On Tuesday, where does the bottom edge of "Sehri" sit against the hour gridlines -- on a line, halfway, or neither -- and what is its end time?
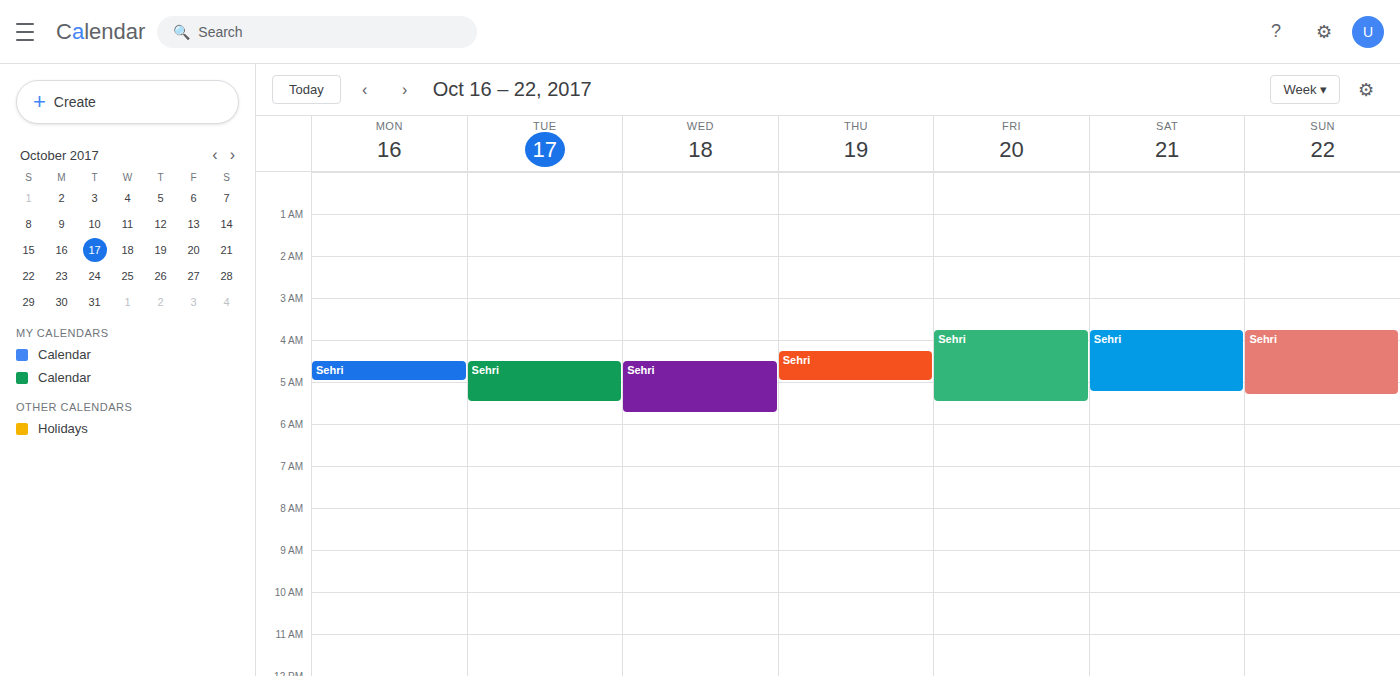
5:30 AM -- halfway between the 5 AM and 6 AM lines.